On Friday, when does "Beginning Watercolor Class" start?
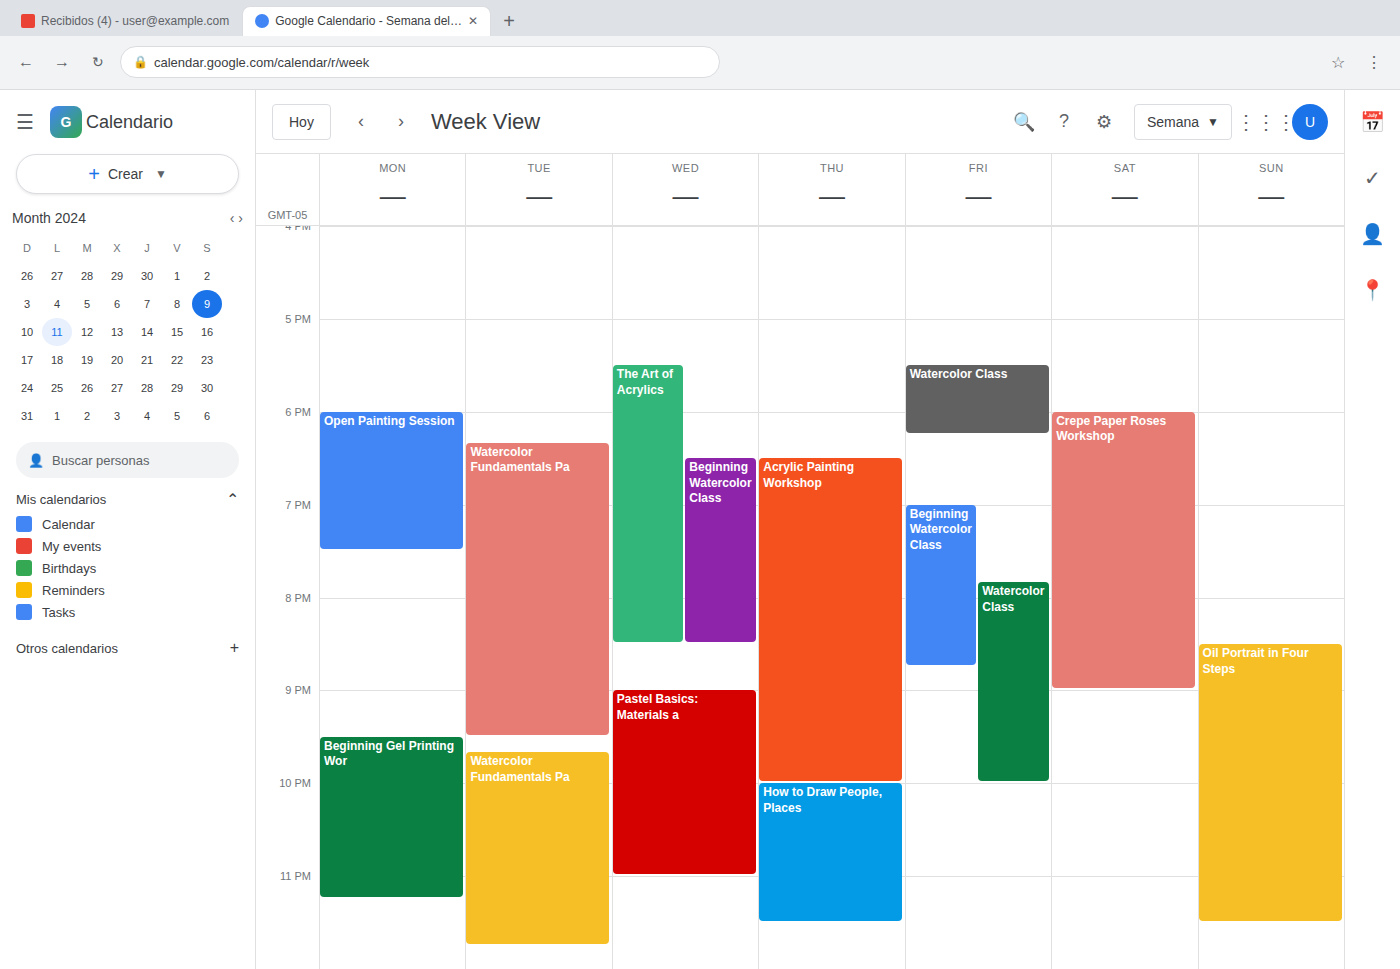
7:00 PM